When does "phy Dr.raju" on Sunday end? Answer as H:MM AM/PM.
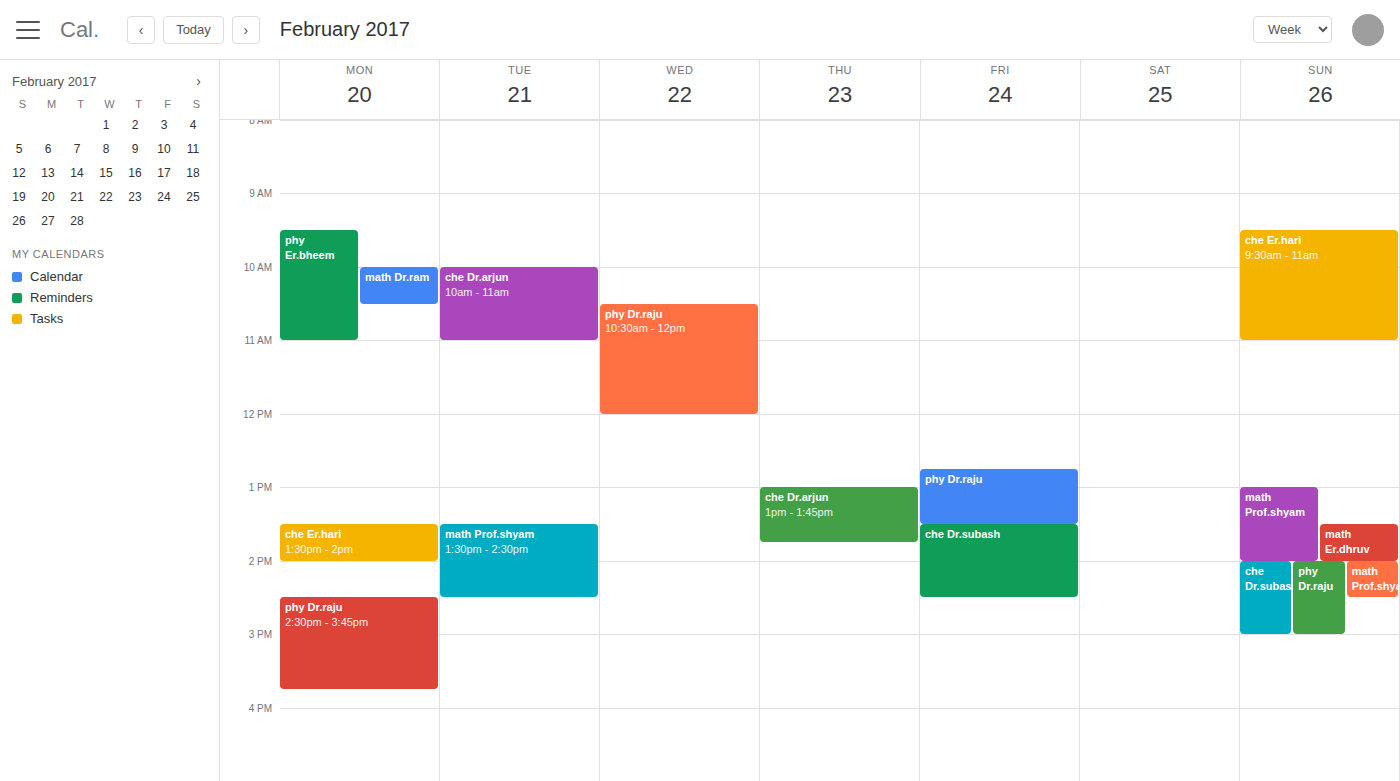
3:00 PM